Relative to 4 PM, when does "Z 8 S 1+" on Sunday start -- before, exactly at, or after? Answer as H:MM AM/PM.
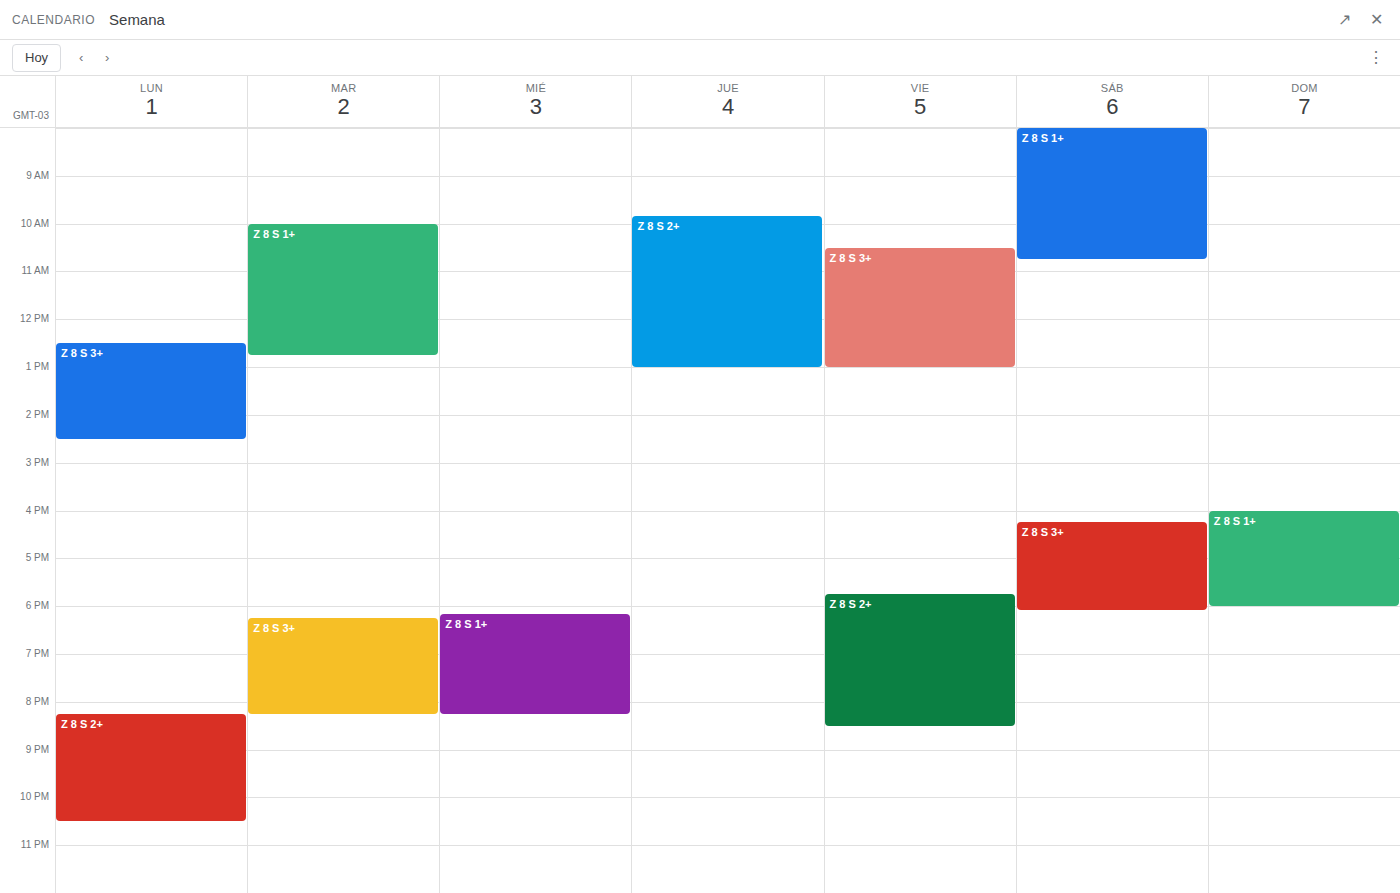
4:00 PM -- exactly at 4 PM, on the 4 PM line.